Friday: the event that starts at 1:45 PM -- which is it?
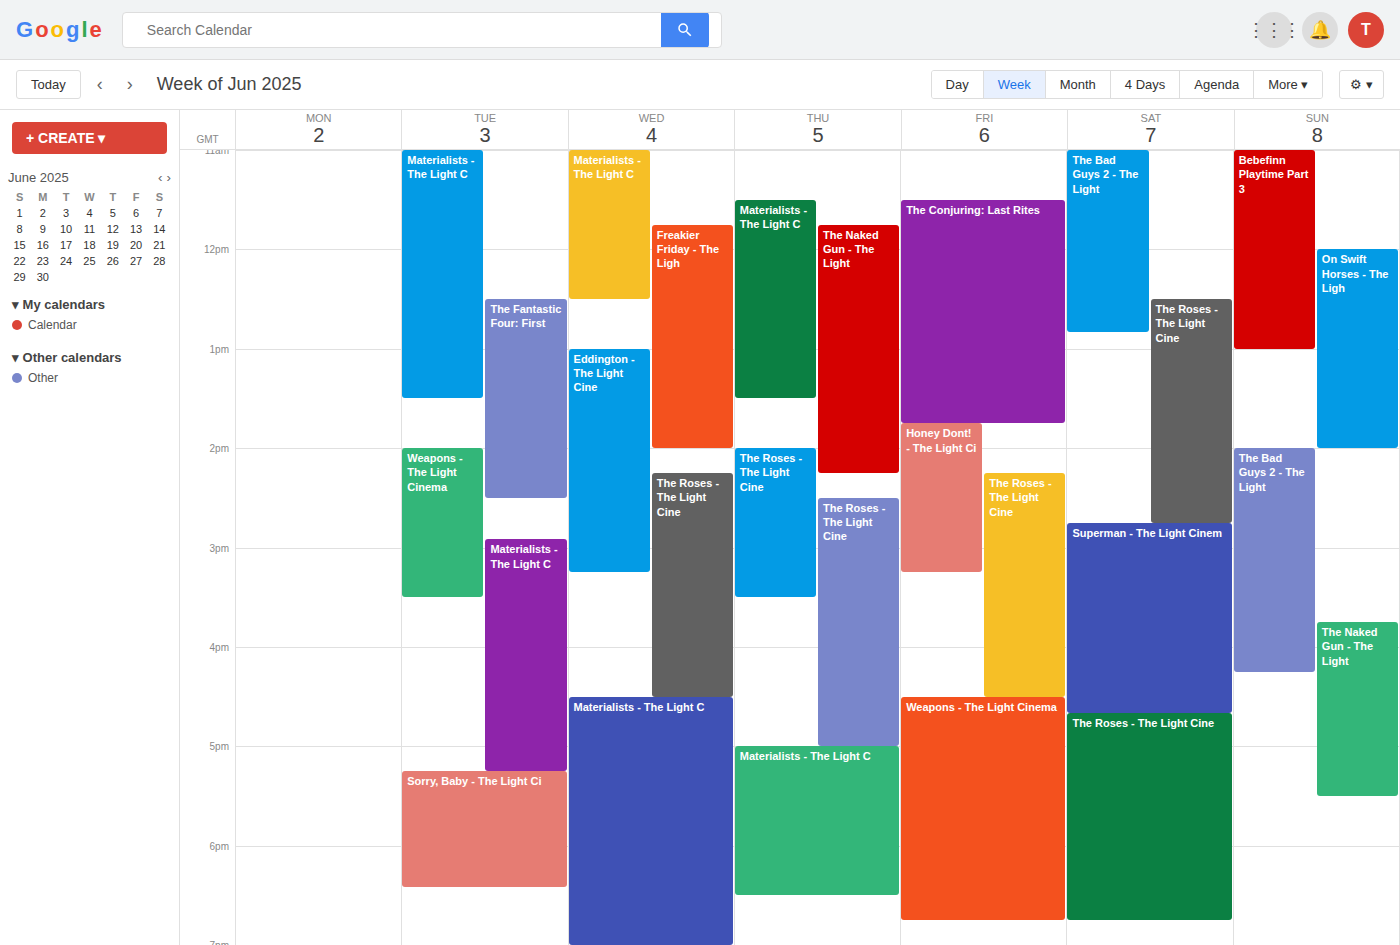
"Honey Dont! - The Light Ci"